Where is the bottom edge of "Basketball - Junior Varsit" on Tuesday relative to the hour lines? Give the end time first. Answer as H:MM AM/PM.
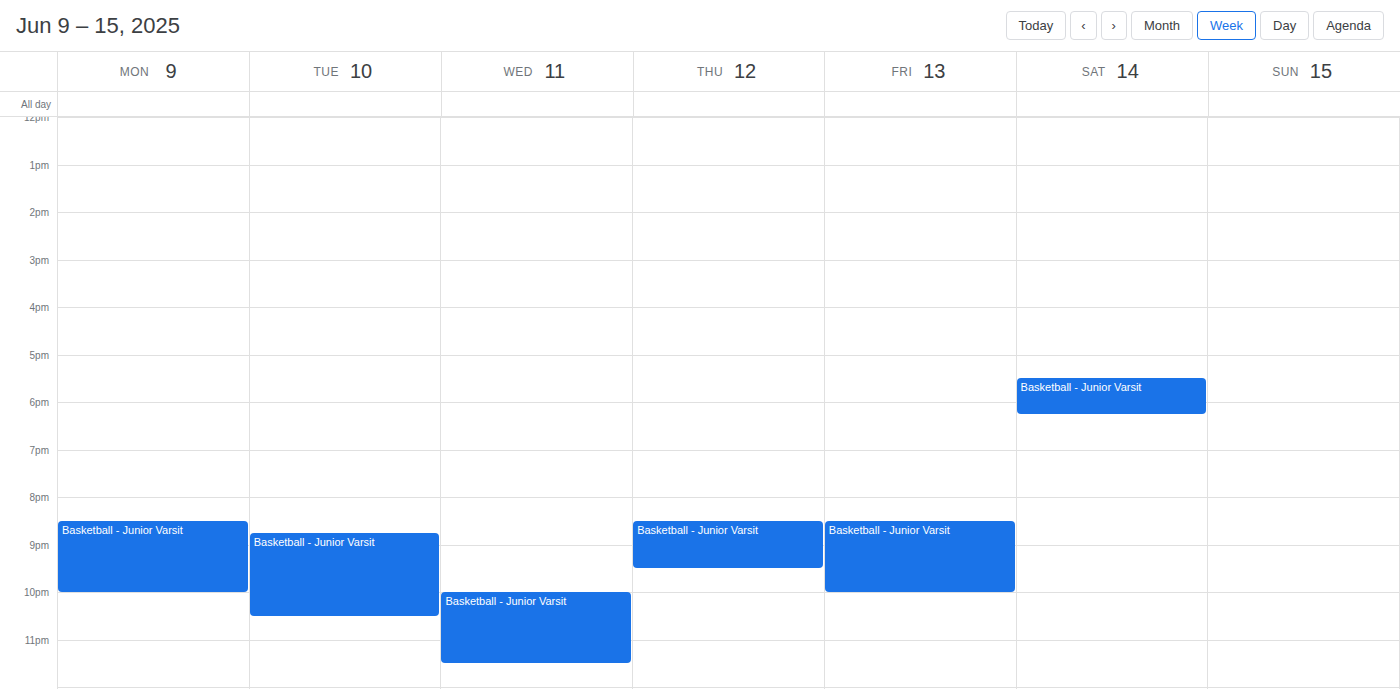
10:30 PM -- halfway between the 10 PM and 11 PM lines.